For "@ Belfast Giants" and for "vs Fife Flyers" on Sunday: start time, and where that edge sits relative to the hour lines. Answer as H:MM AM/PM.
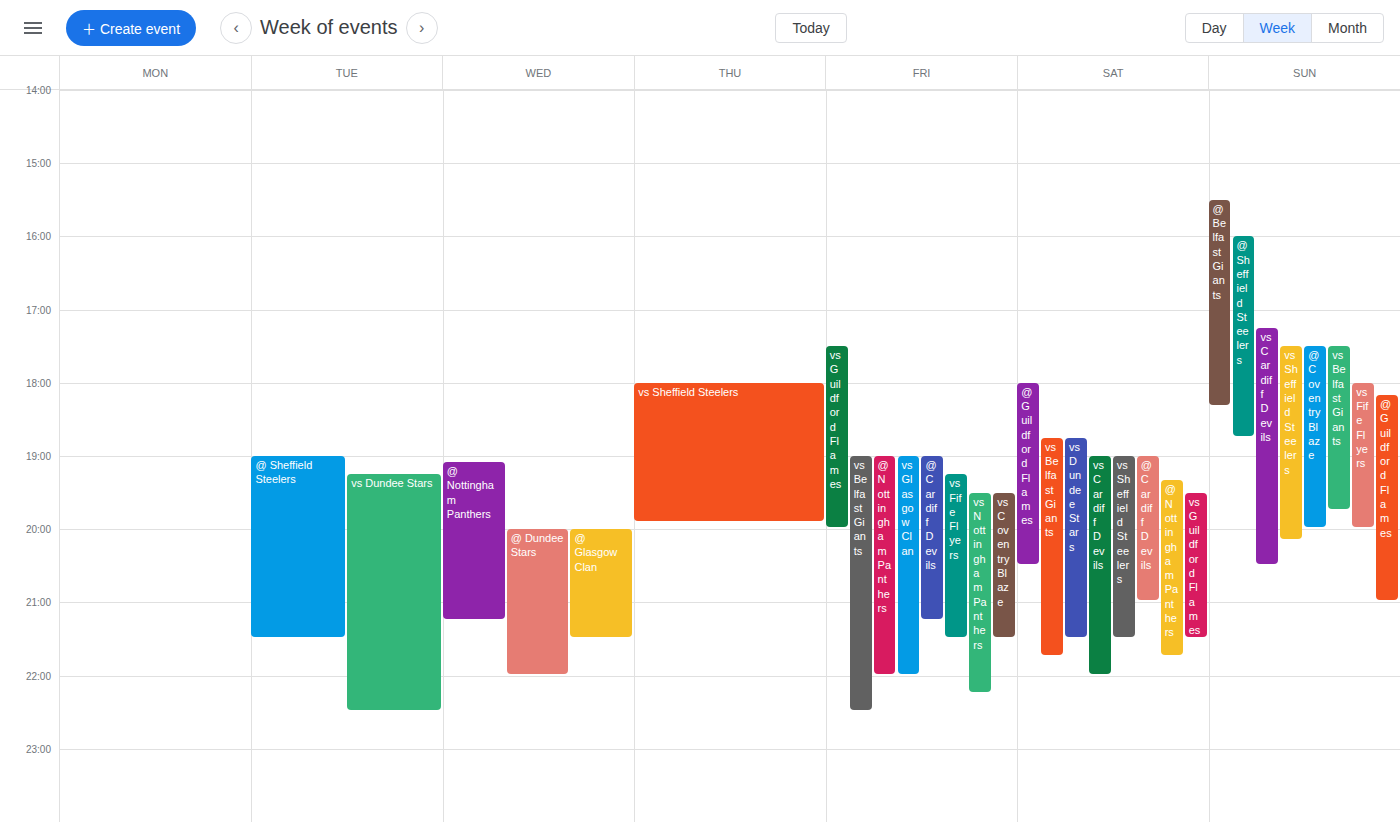
"@ Belfast Giants": 3:30 PM, halfway between the 3 PM and 4 PM lines. "vs Fife Flyers": 6:00 PM, exactly on the 6 PM line.